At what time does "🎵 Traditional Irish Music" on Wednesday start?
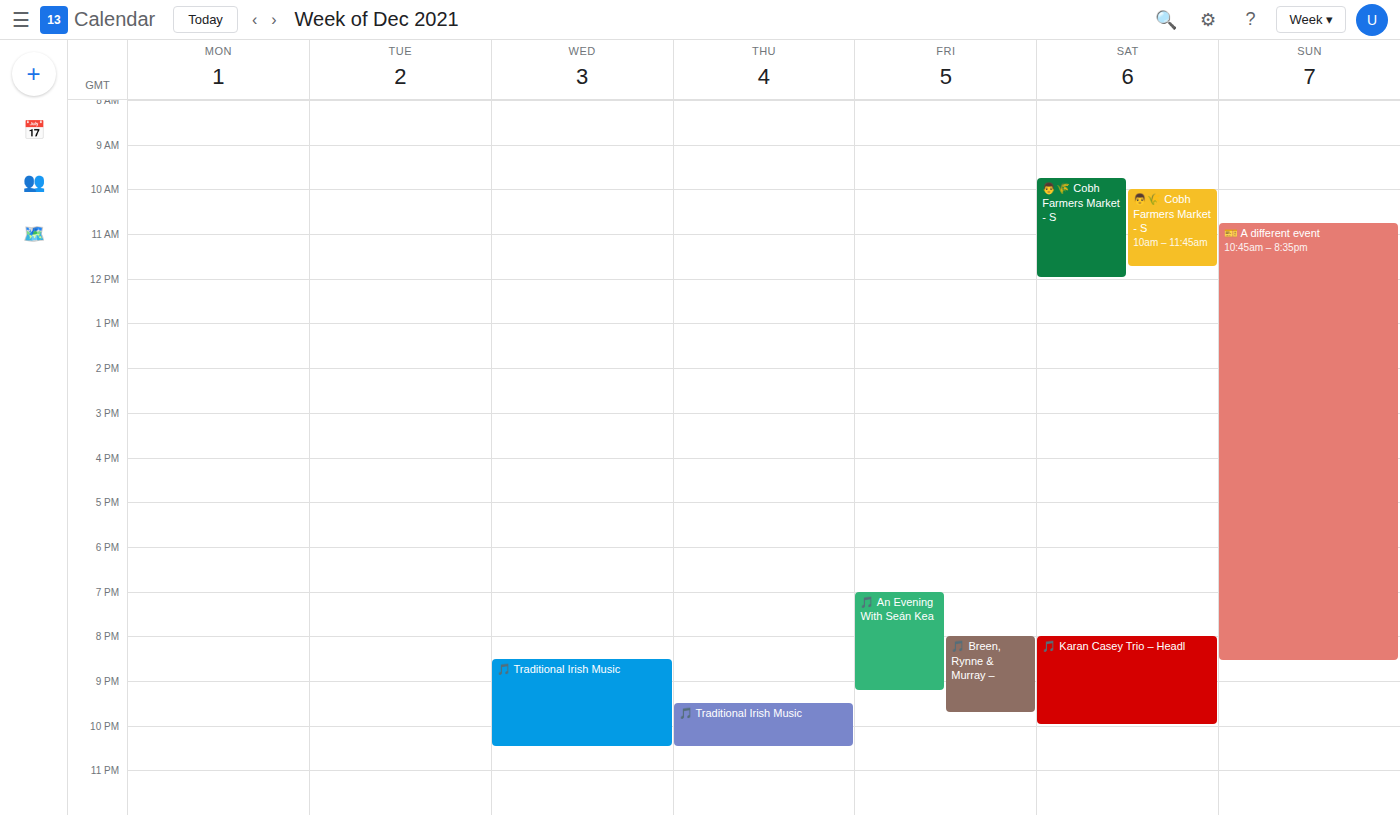
8:30 PM